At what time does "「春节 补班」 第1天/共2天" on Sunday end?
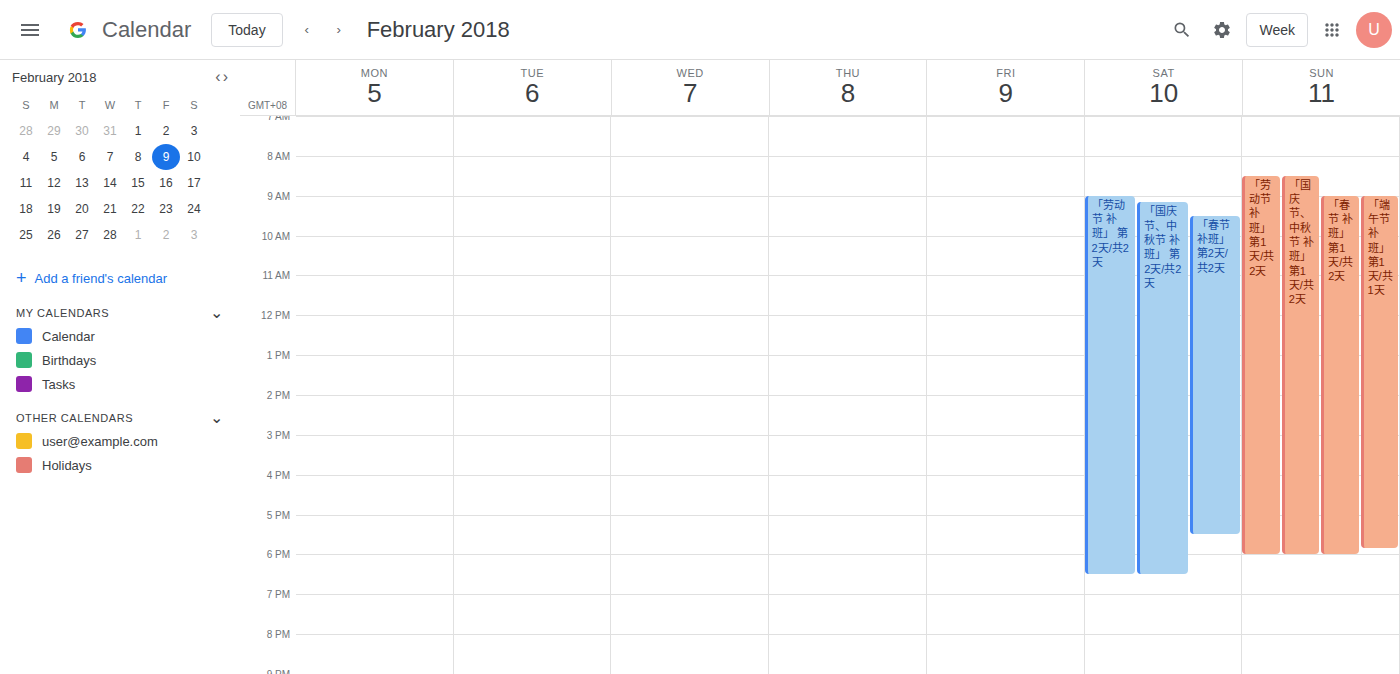
6:00 PM